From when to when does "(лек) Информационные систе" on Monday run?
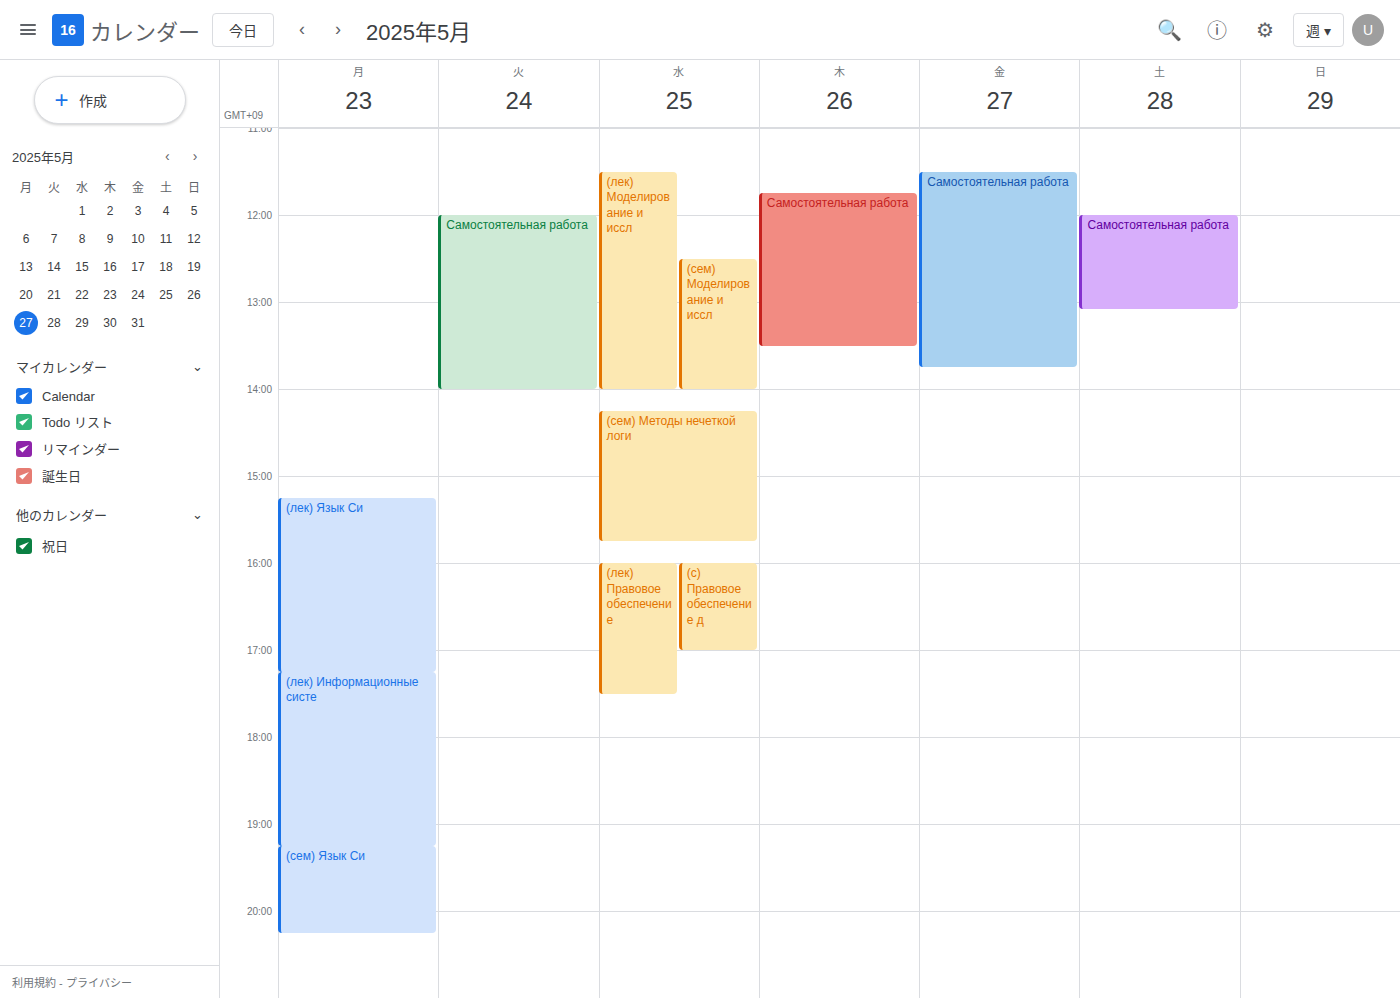
5:15 PM to 7:15 PM